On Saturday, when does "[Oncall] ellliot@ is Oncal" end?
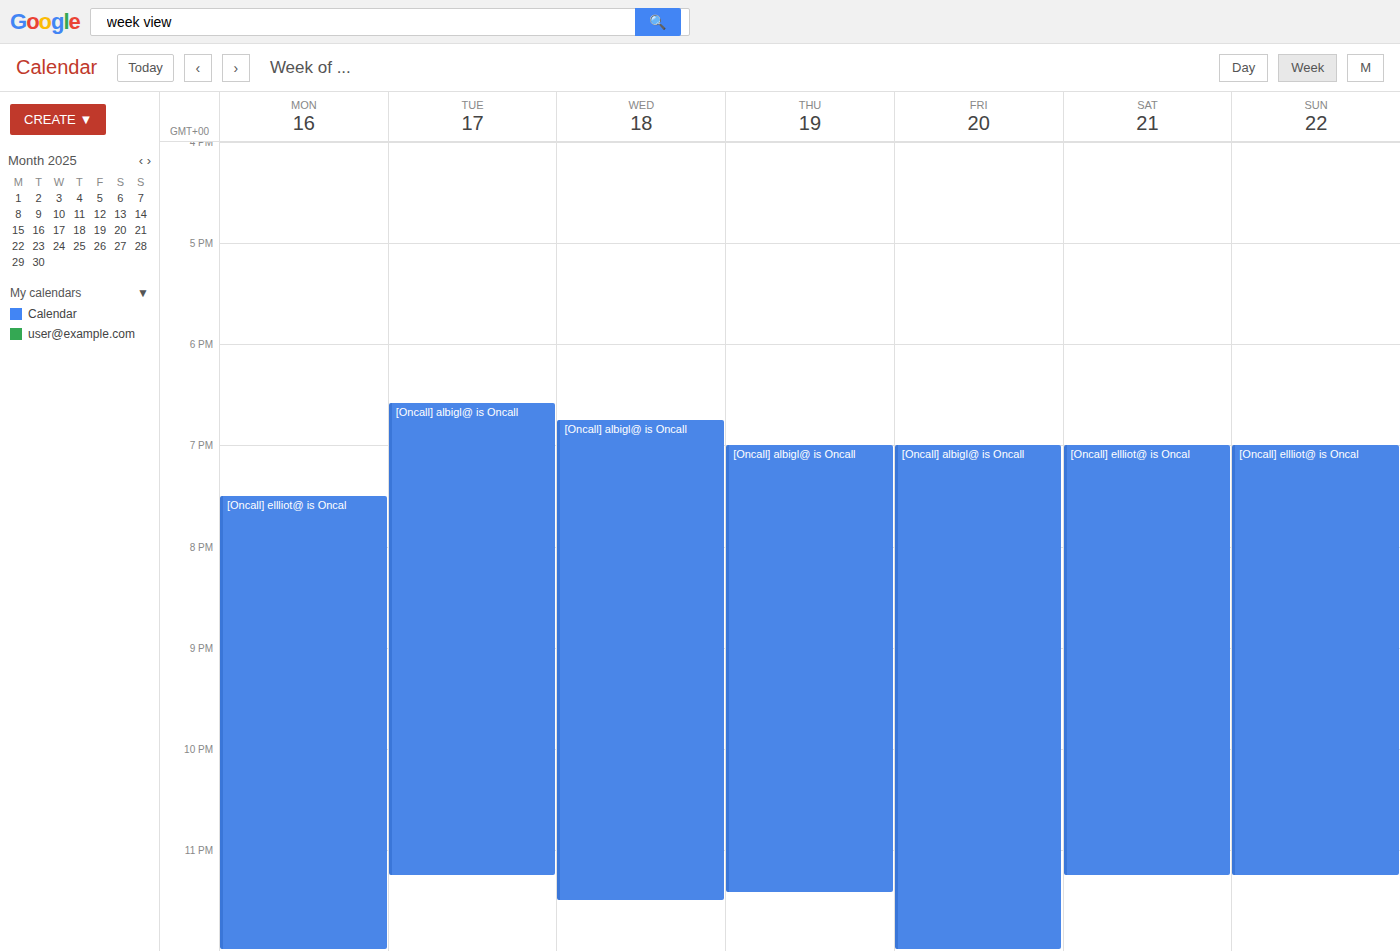
11:15 PM